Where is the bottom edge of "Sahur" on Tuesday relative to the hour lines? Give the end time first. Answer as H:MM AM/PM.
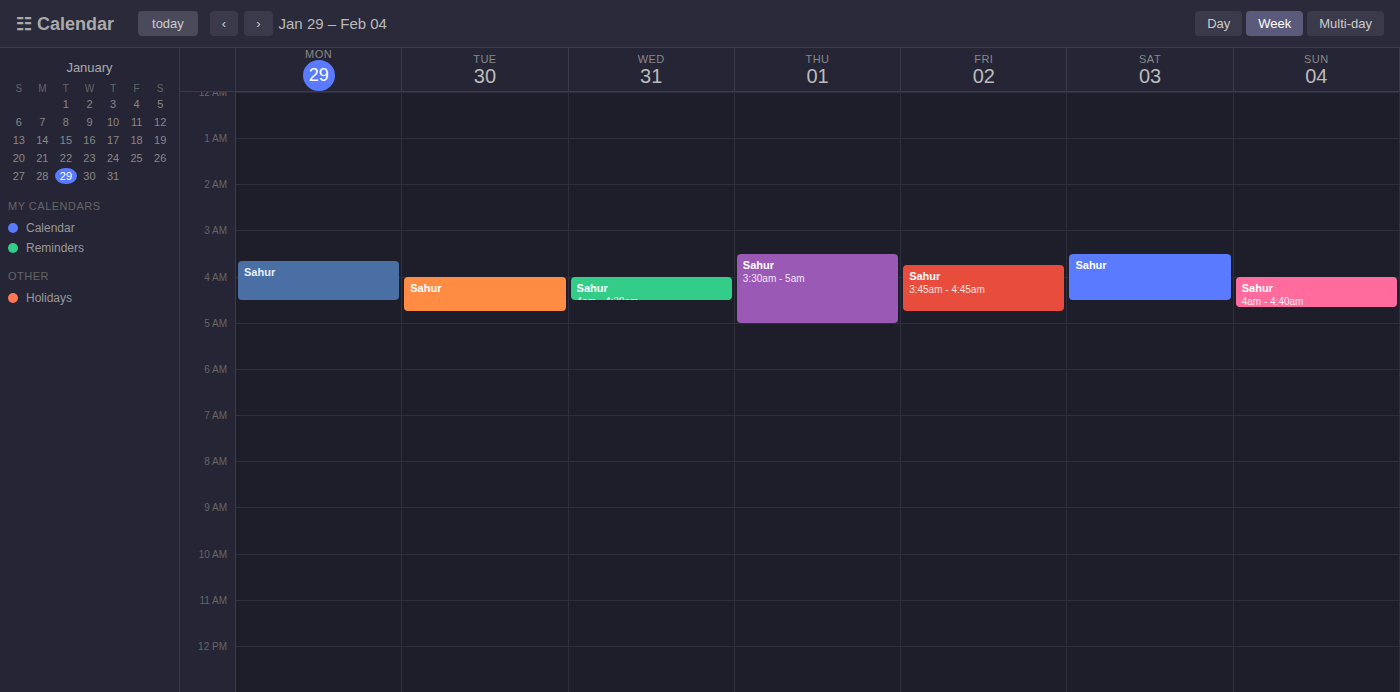
4:45 AM -- neither: three quarters of the way from the 4 AM line to the 5 AM line.